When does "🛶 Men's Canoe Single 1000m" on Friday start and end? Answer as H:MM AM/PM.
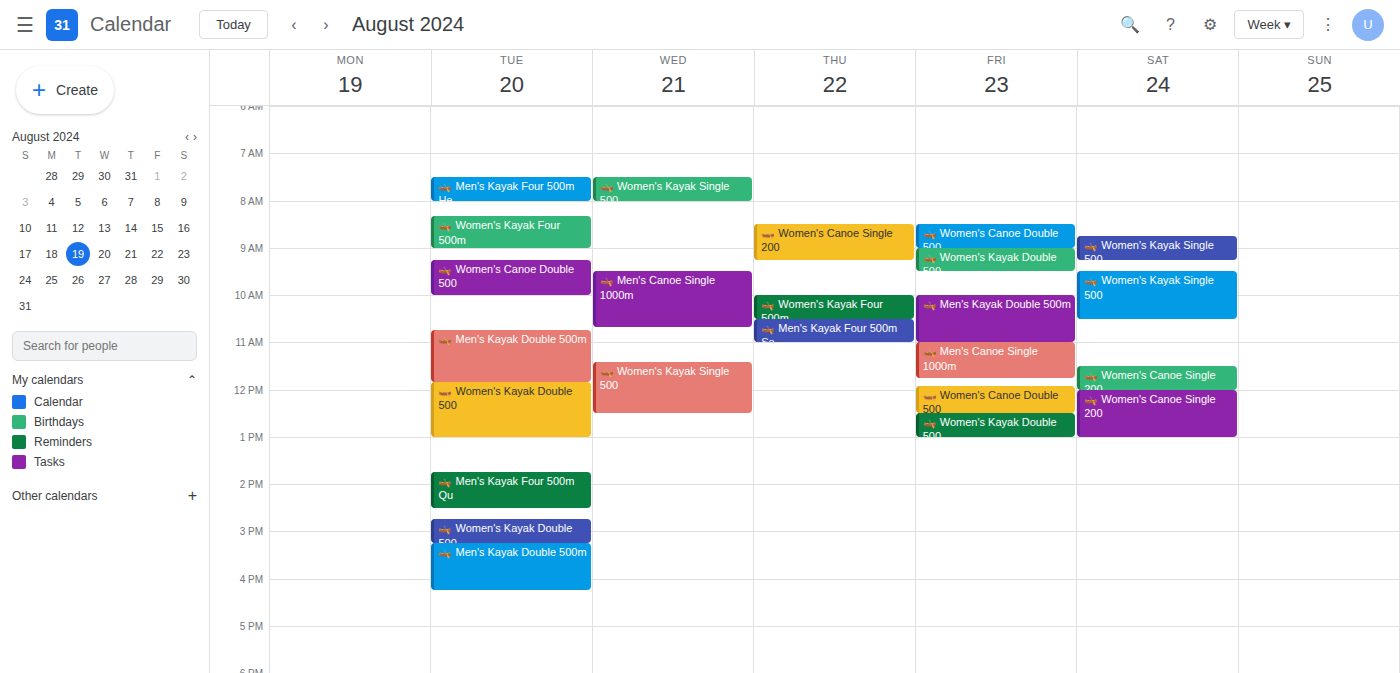
11:00 AM to 11:45 AM